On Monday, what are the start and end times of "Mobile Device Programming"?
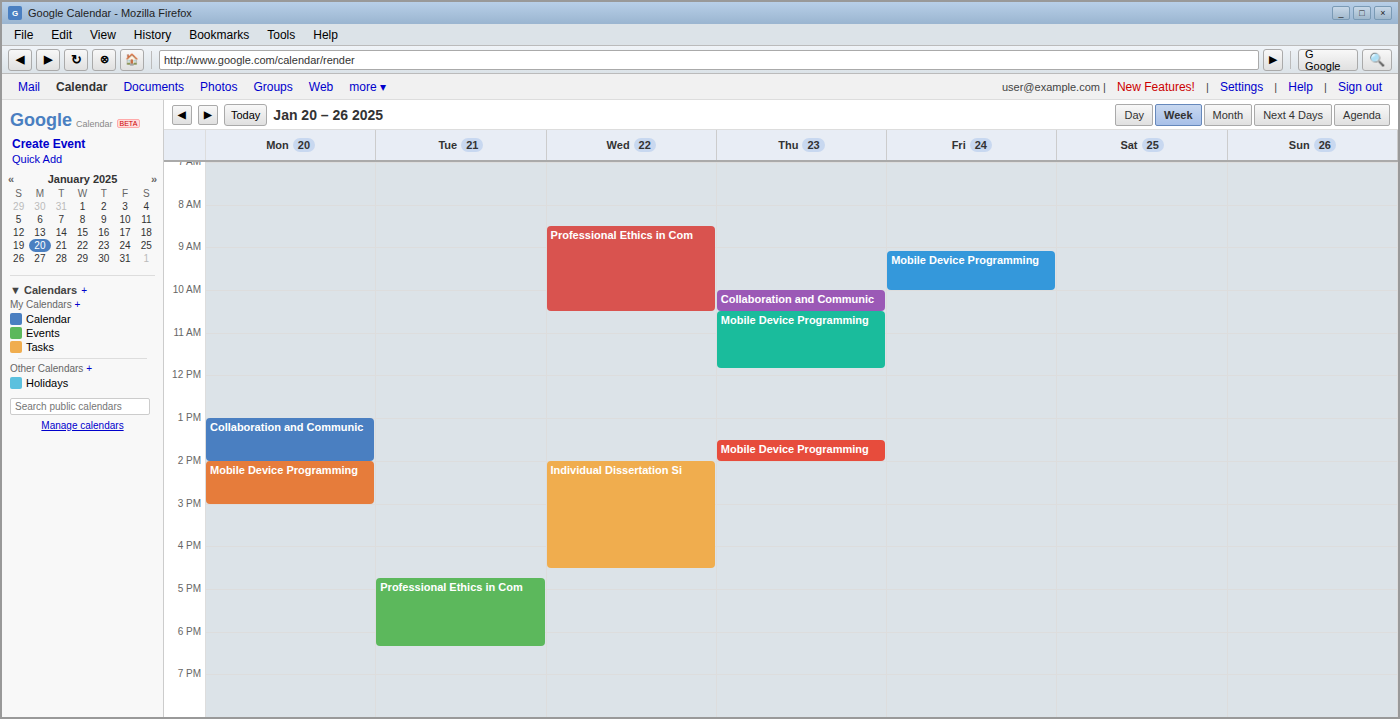
2:00 PM to 3:00 PM